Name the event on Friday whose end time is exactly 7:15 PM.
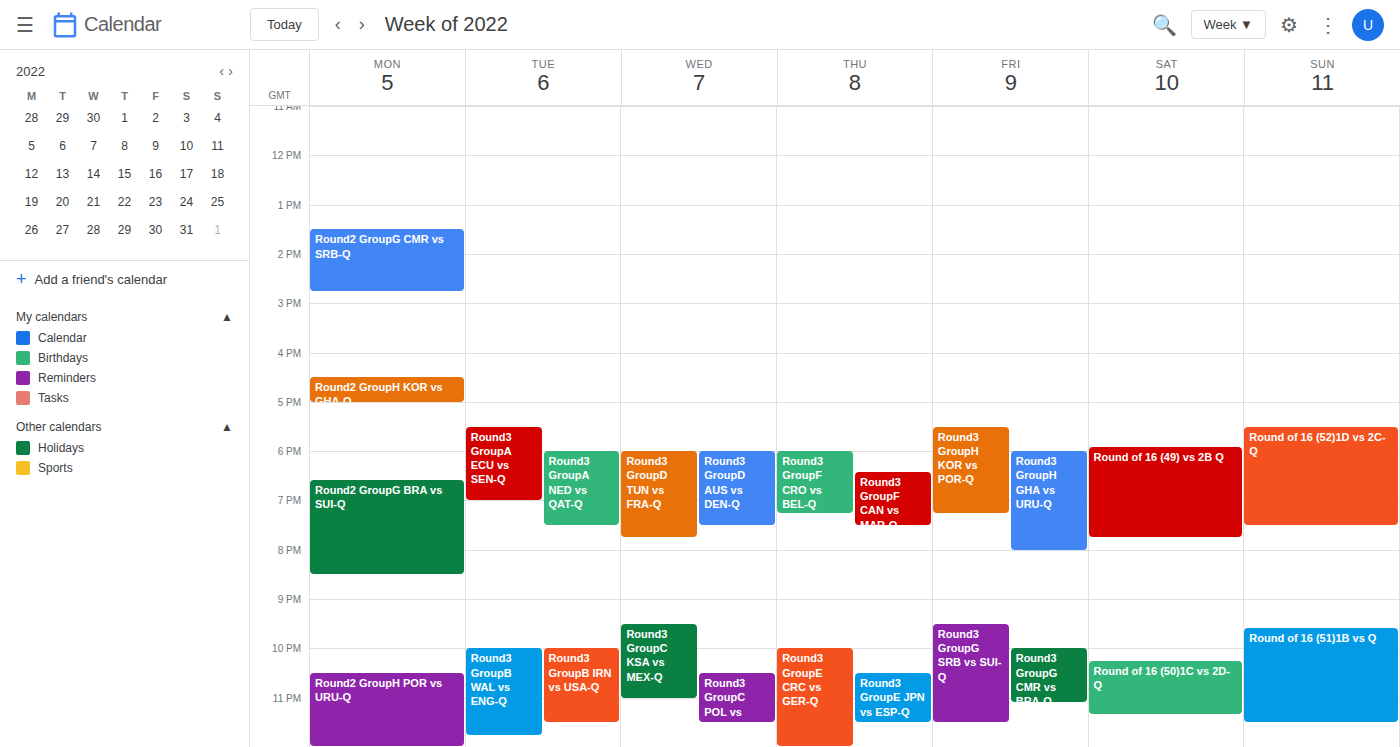
"Round3 GroupH KOR vs POR-Q"